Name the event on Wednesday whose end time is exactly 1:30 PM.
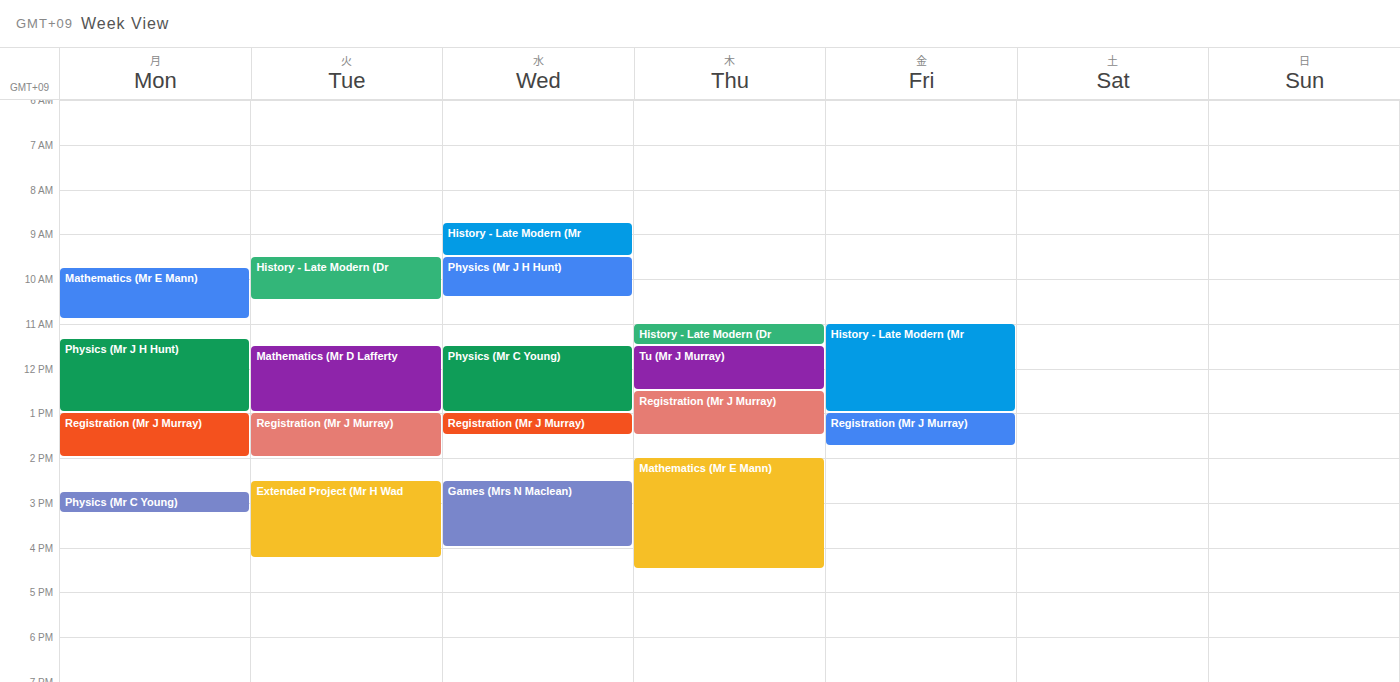
"Registration (Mr J Murray)"